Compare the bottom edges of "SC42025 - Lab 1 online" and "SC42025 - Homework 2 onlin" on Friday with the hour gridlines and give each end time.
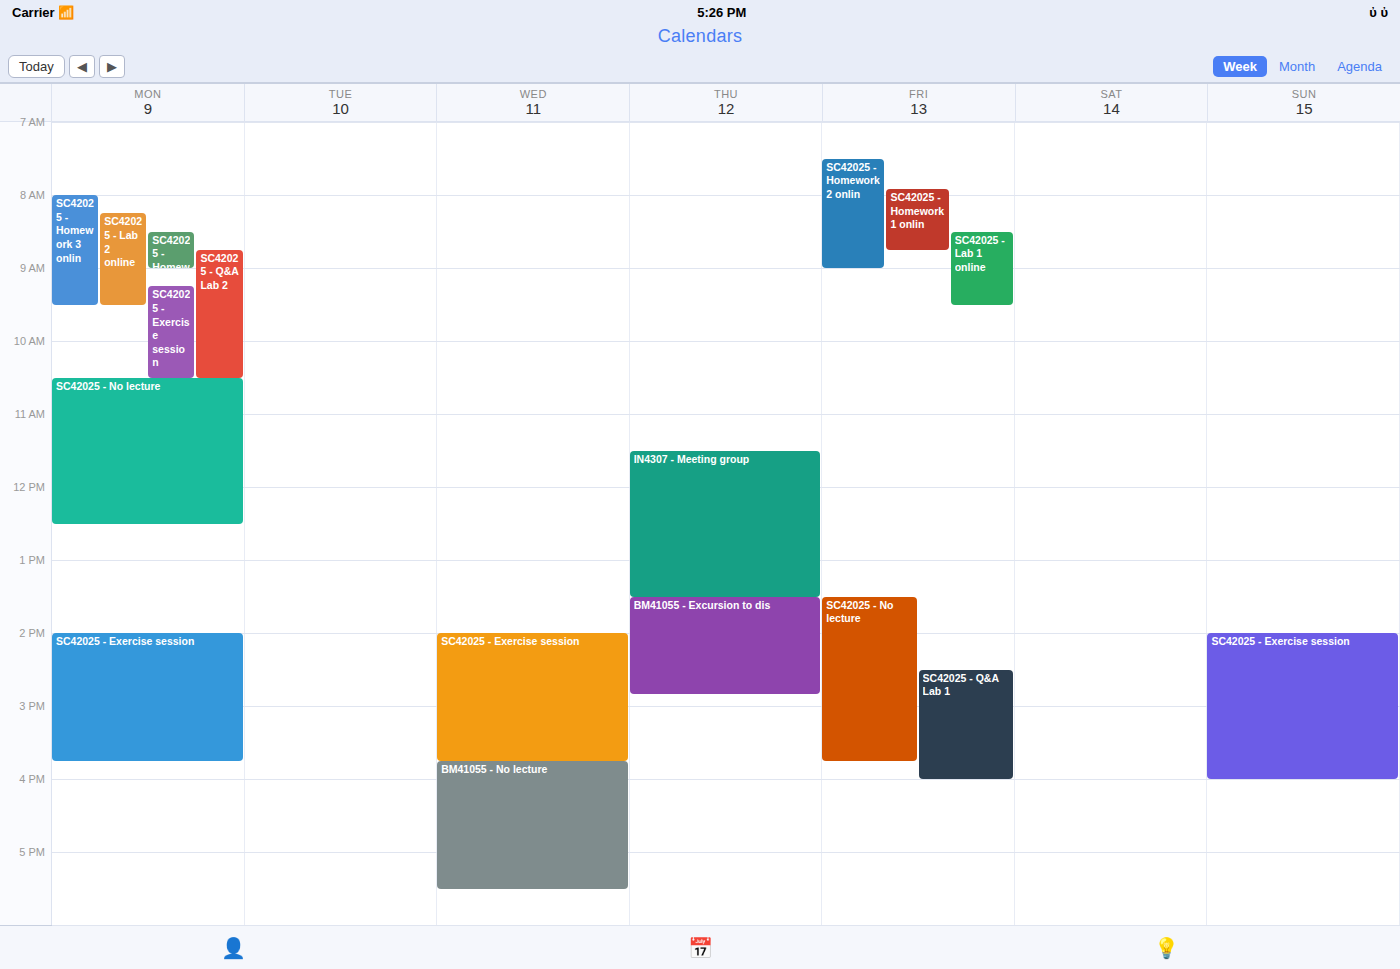
"SC42025 - Lab 1 online": 9:30 AM, halfway between the 9 AM and 10 AM lines. "SC42025 - Homework 2 onlin": 9:00 AM, exactly on the 9 AM line.